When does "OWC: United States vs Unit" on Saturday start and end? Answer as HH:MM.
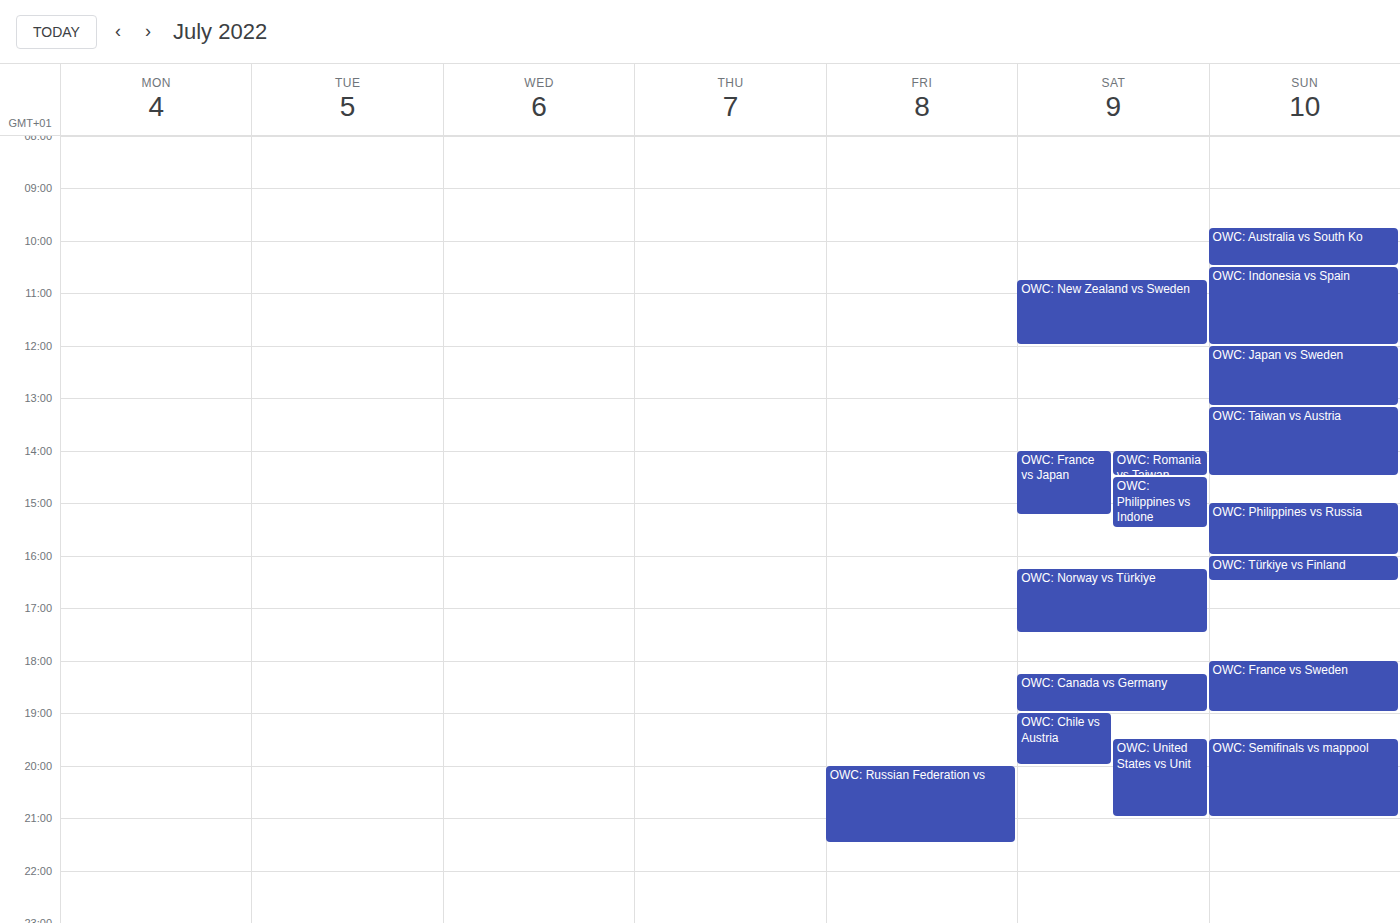
19:30 to 21:00